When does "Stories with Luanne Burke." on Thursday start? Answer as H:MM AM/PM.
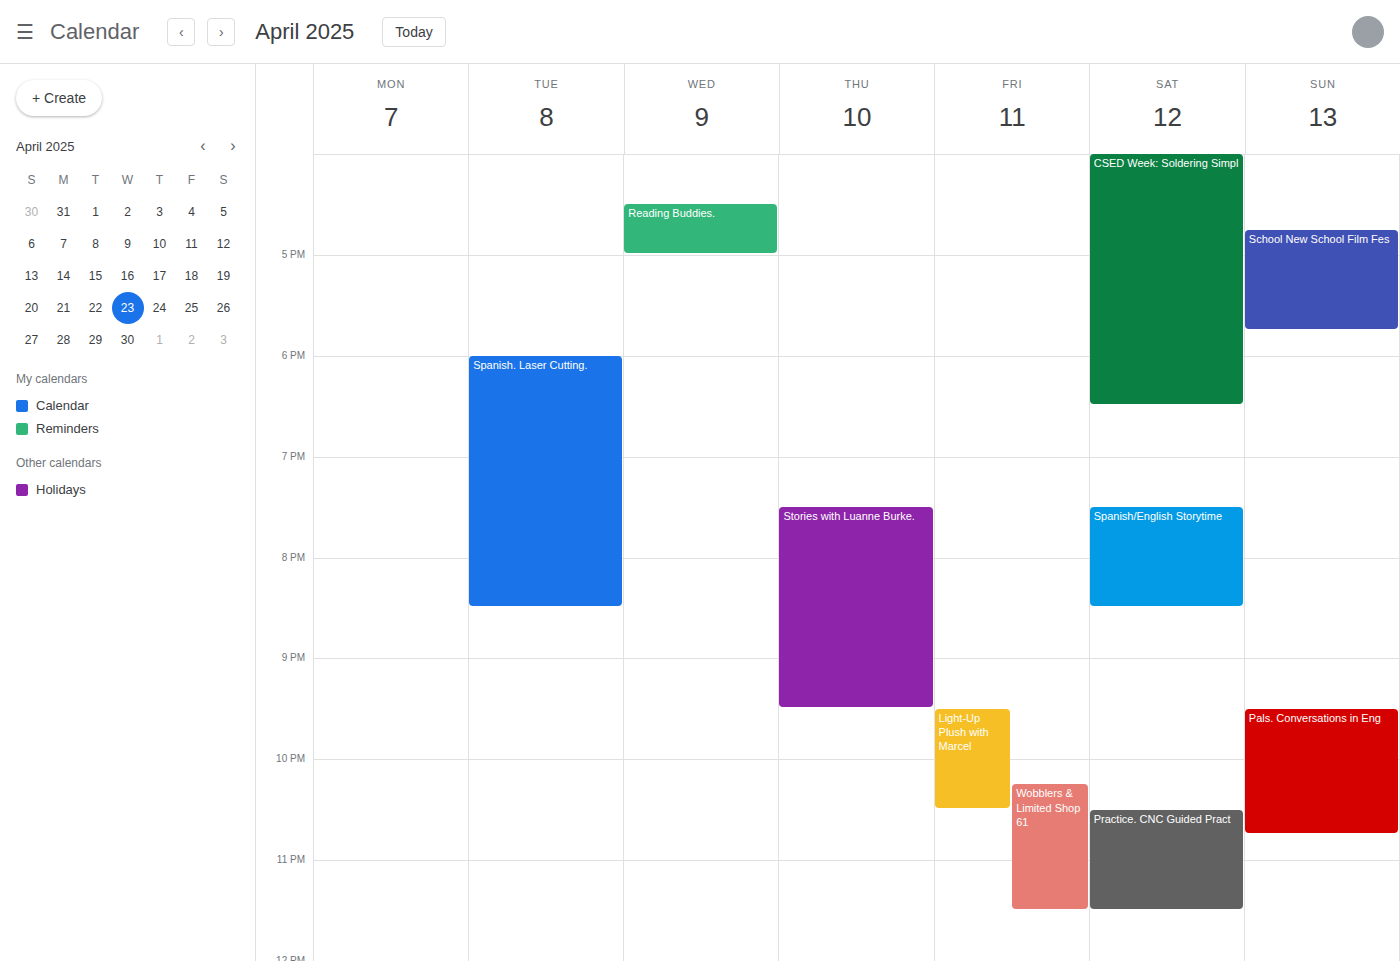
7:30 PM